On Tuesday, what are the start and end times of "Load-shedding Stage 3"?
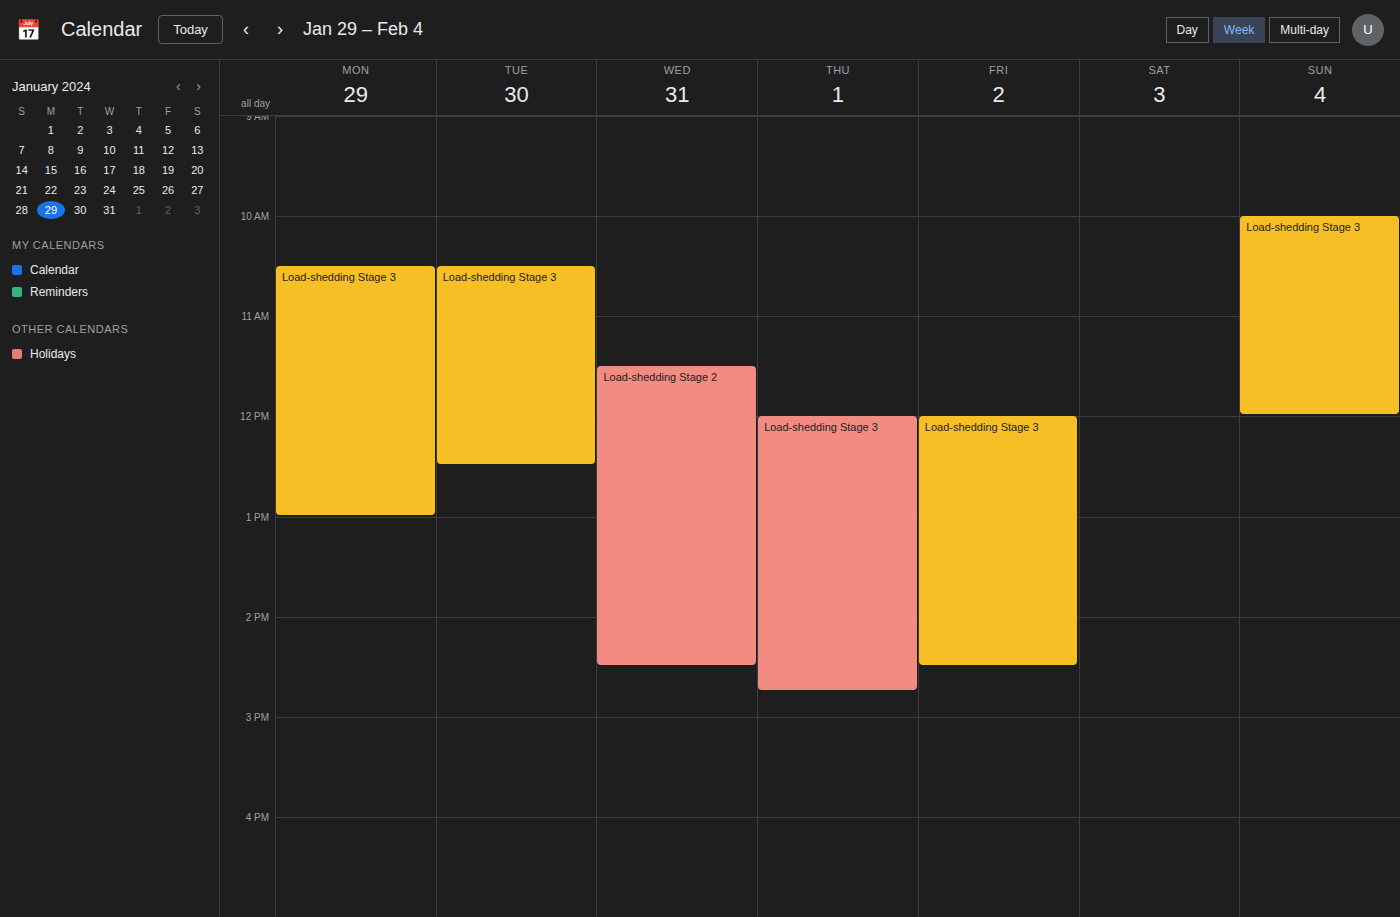
10:30 AM to 12:30 PM